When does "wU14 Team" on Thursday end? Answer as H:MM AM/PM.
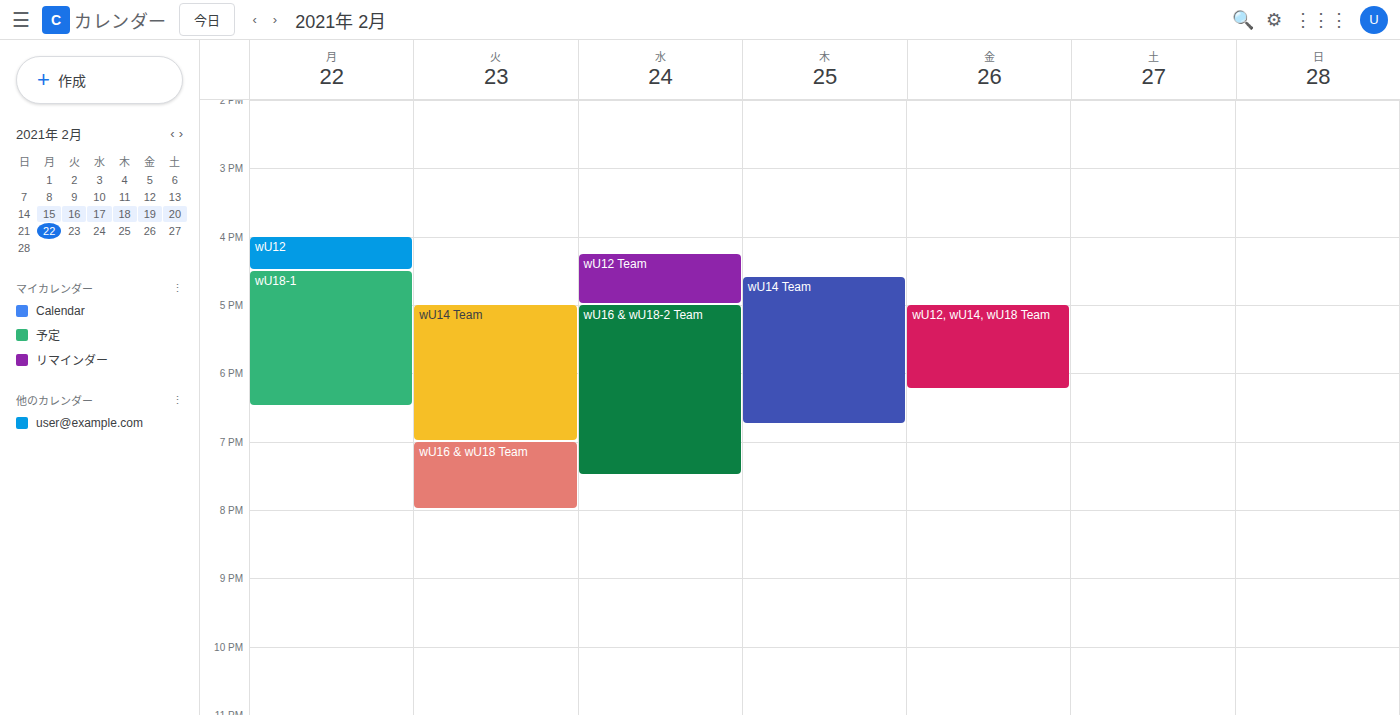
6:45 PM